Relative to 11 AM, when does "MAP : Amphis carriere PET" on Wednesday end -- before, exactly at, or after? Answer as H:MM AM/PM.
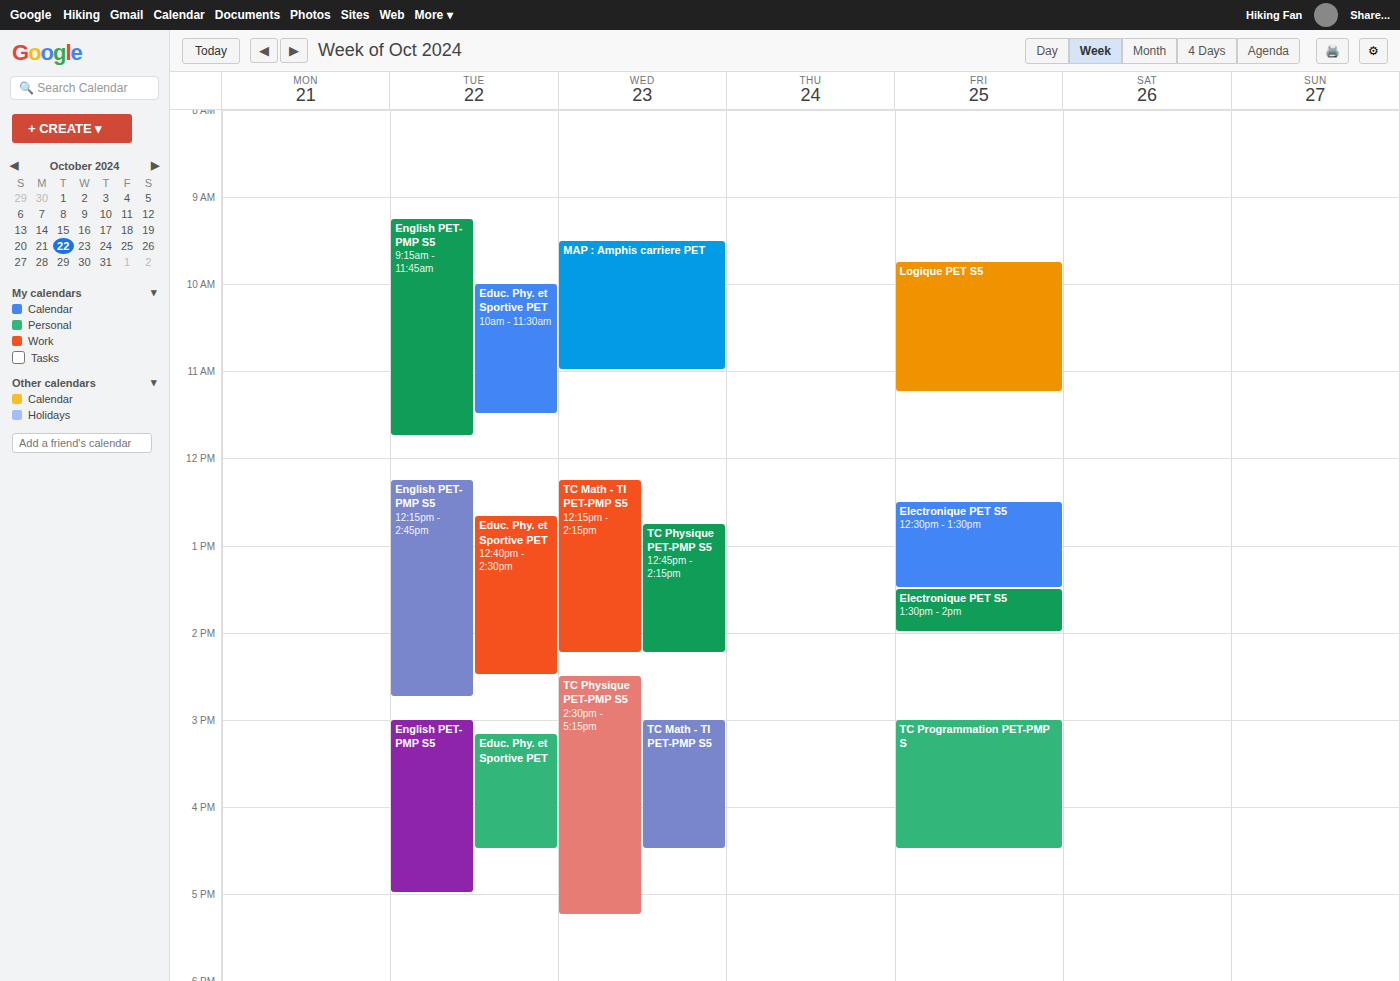
11:00 AM -- exactly at 11 AM, on the 11 AM line.